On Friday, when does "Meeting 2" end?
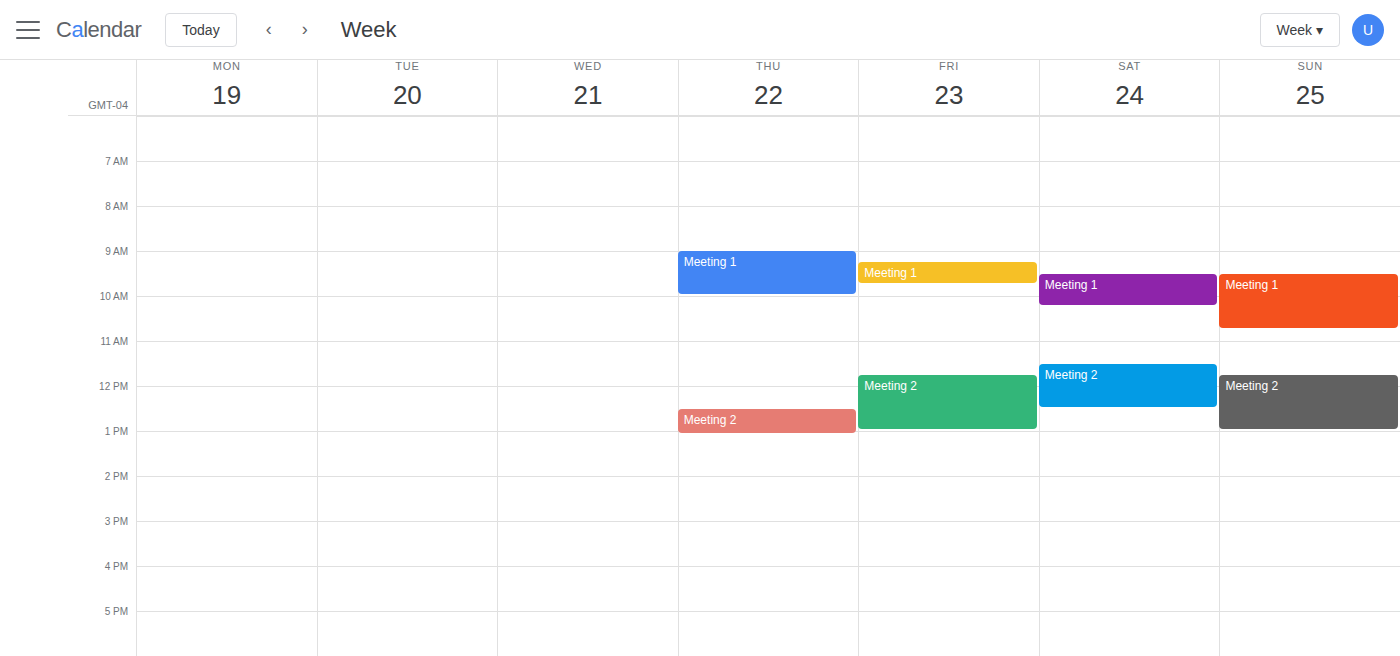
1:00 PM